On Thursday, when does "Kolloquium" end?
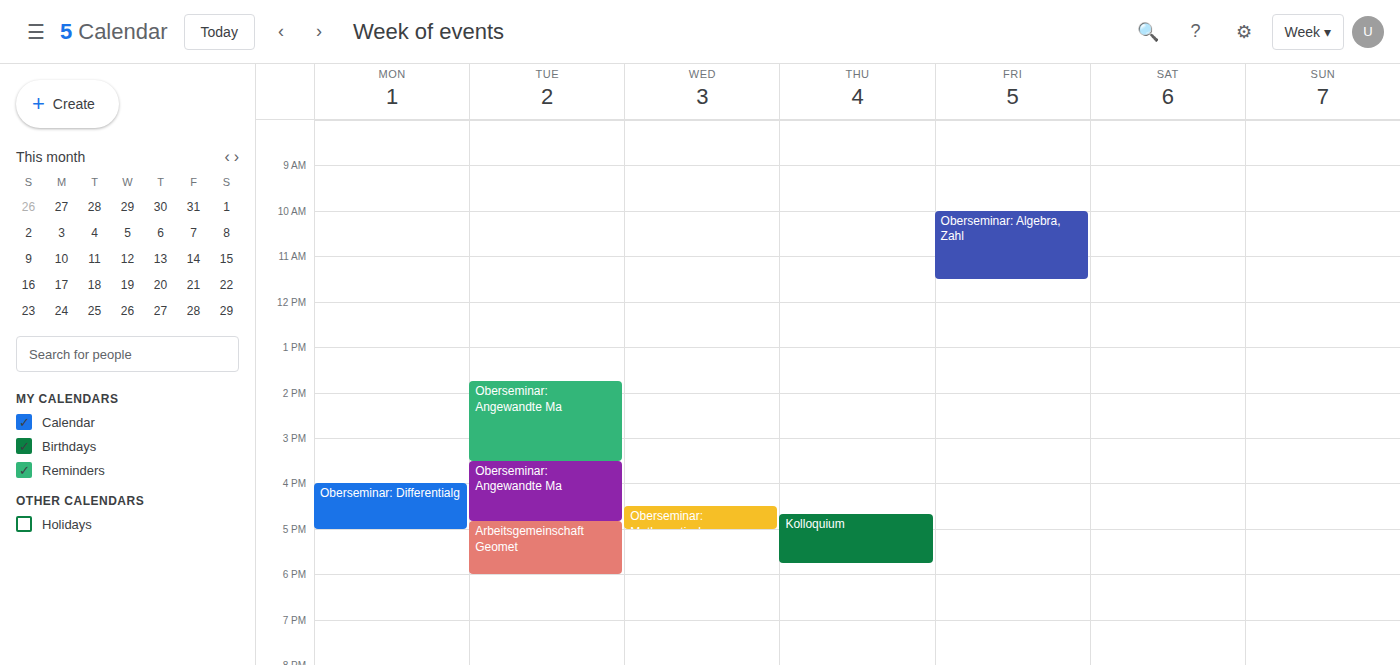
5:45 PM